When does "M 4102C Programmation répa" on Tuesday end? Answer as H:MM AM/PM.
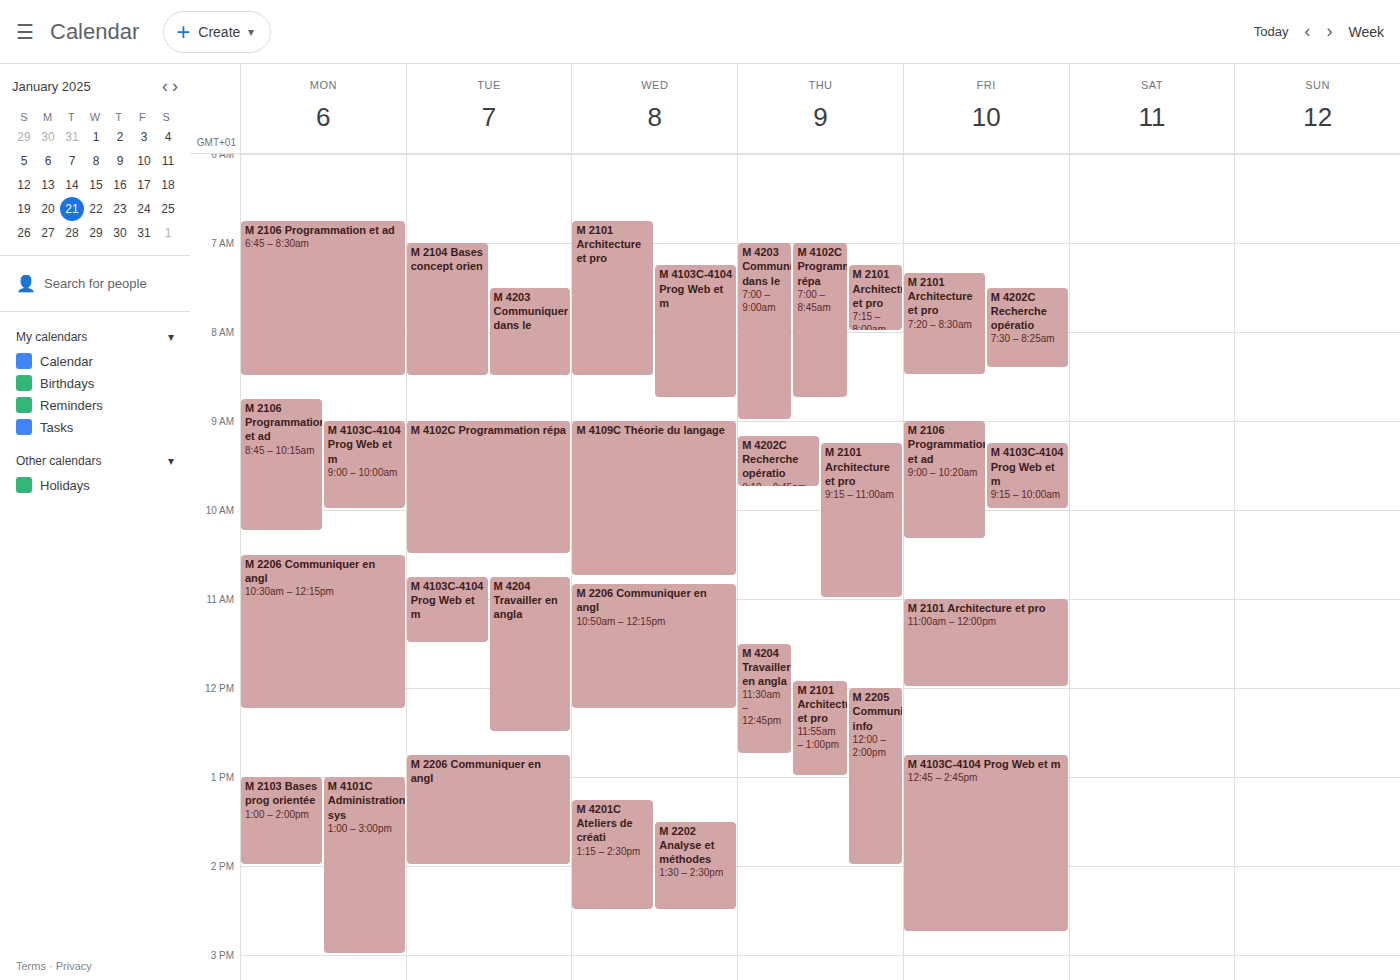
10:30 AM